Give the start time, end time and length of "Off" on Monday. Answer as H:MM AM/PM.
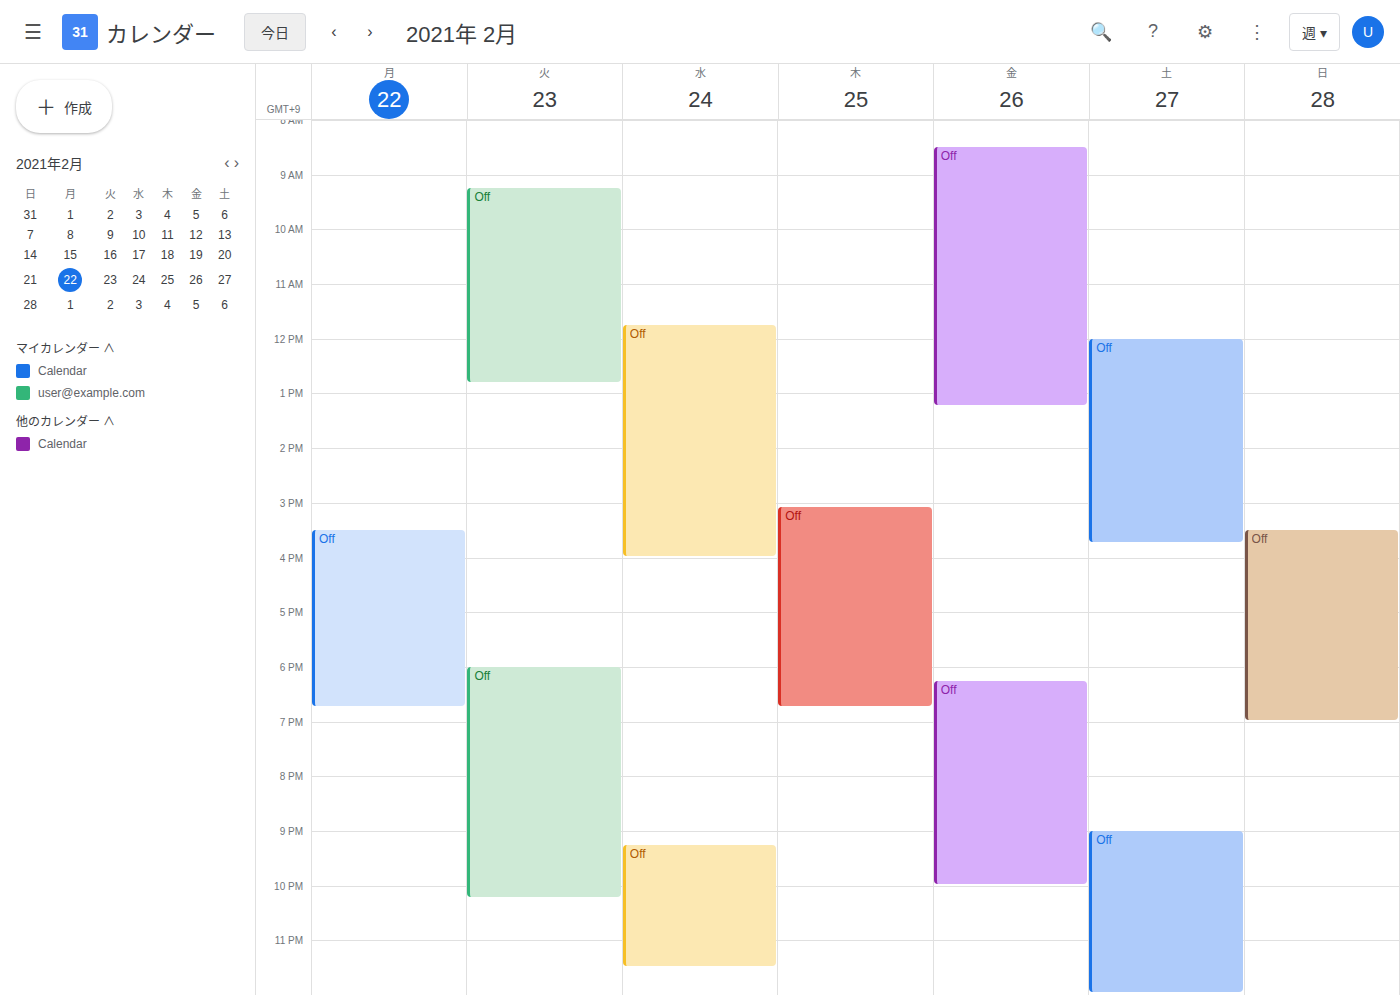
3:30 PM to 6:45 PM, 3 hours 15 minutes